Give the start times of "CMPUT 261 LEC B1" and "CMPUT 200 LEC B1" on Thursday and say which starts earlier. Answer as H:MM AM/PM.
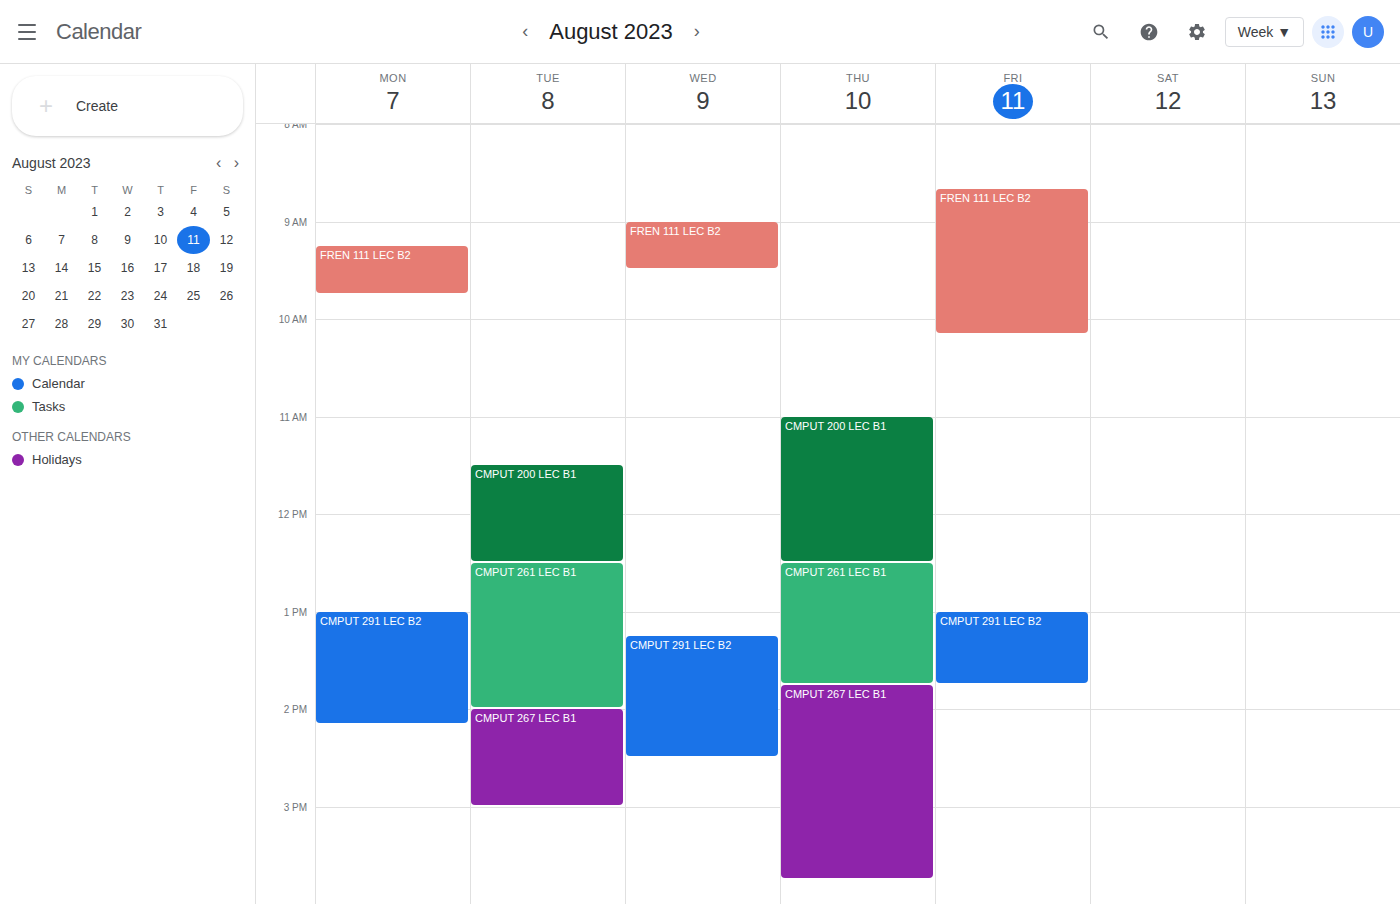
"CMPUT 200 LEC B1" 11:00 AM; "CMPUT 261 LEC B1" 12:30 PM.